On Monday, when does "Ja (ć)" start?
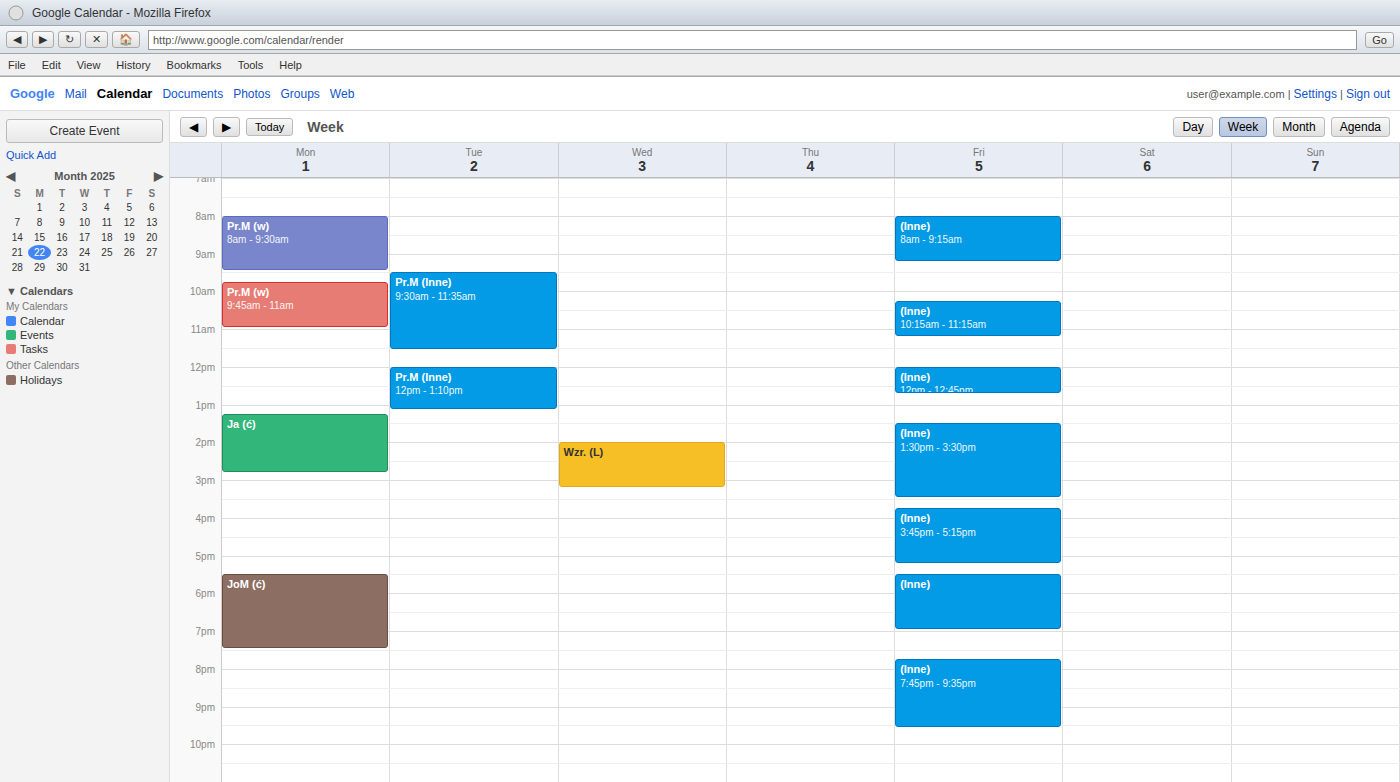
13:15